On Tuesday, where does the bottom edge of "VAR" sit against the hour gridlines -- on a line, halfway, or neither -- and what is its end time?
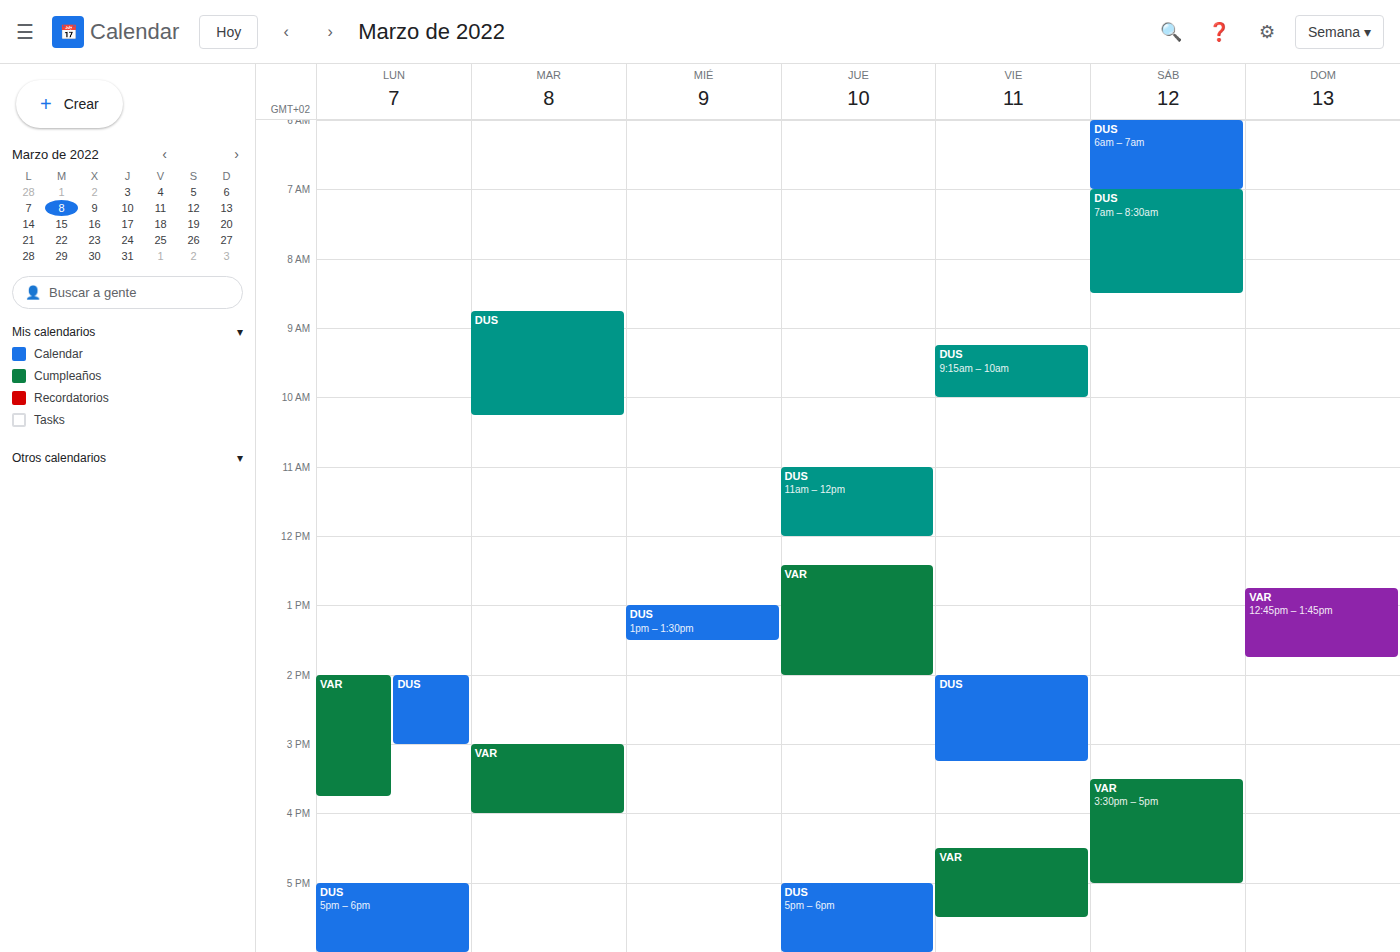
4:00 PM -- exactly on the 4 PM line.